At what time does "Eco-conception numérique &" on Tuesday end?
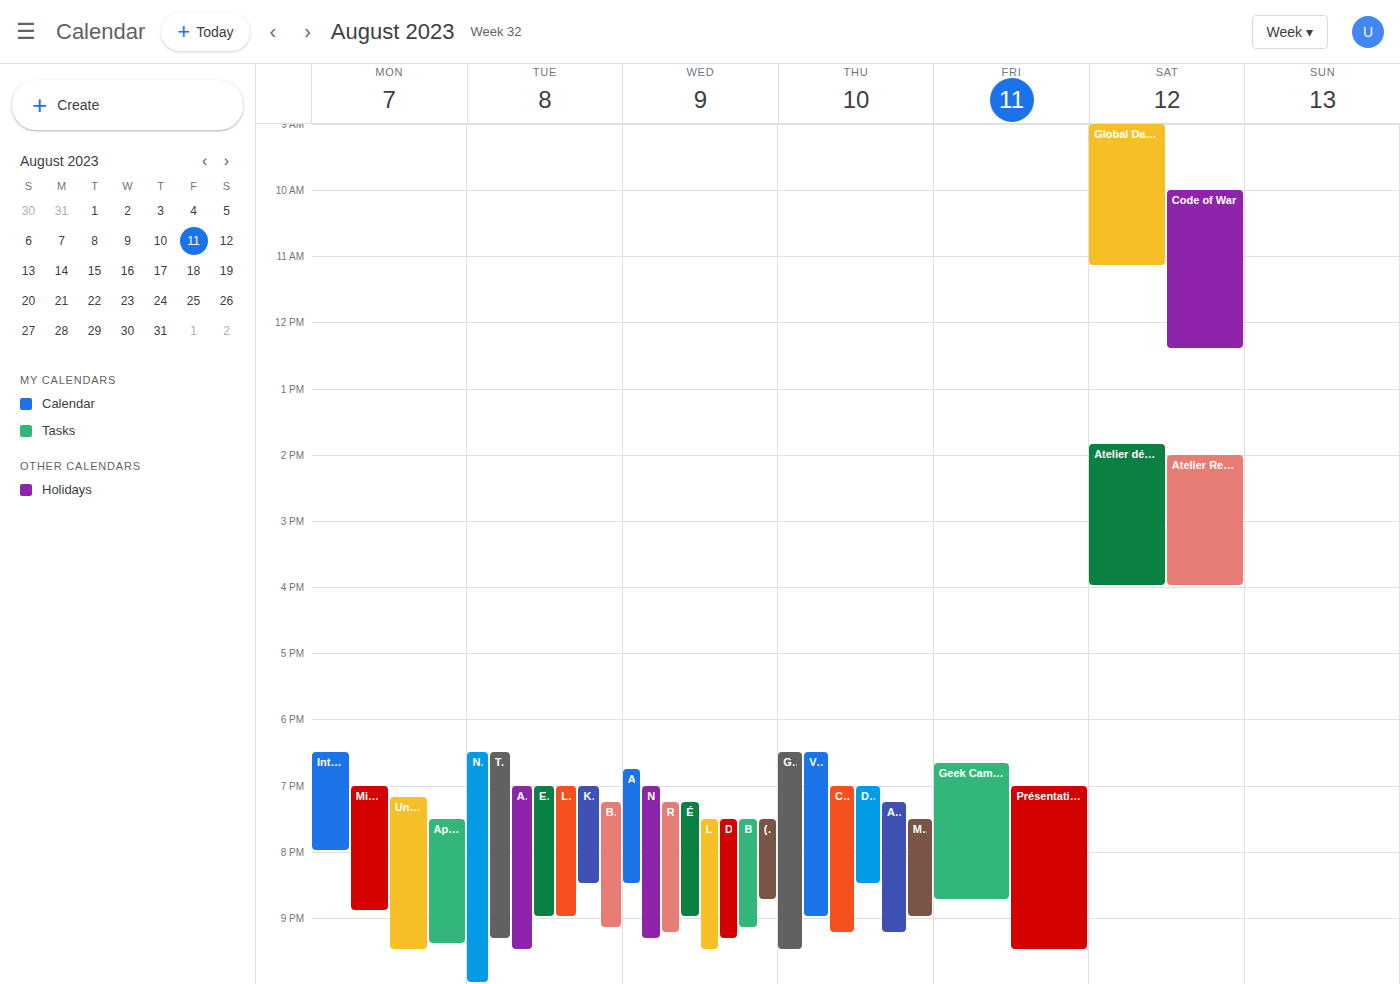
9:00 PM